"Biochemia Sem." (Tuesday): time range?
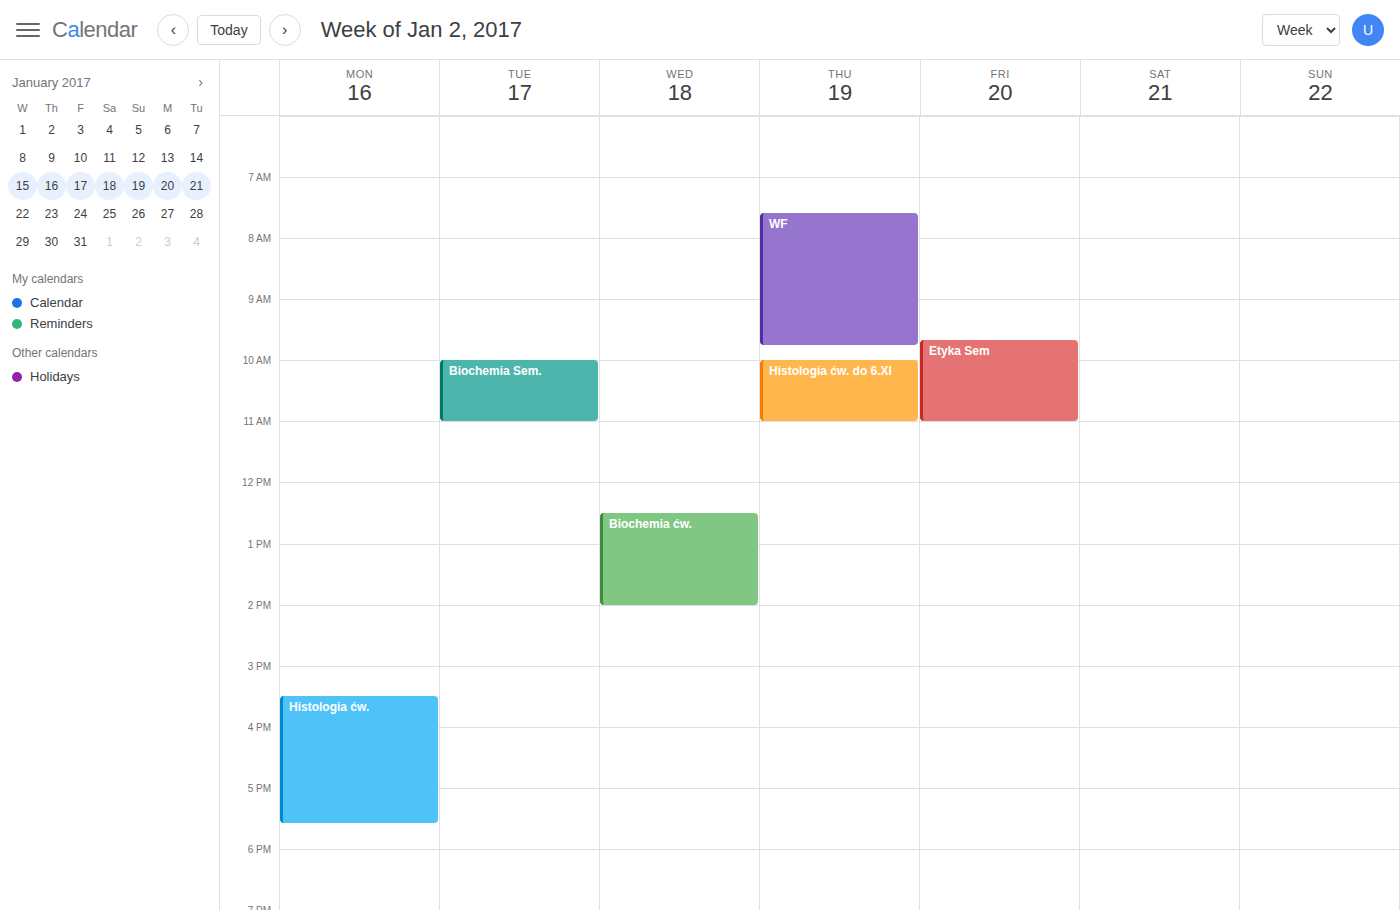
10:00 AM to 11:00 AM